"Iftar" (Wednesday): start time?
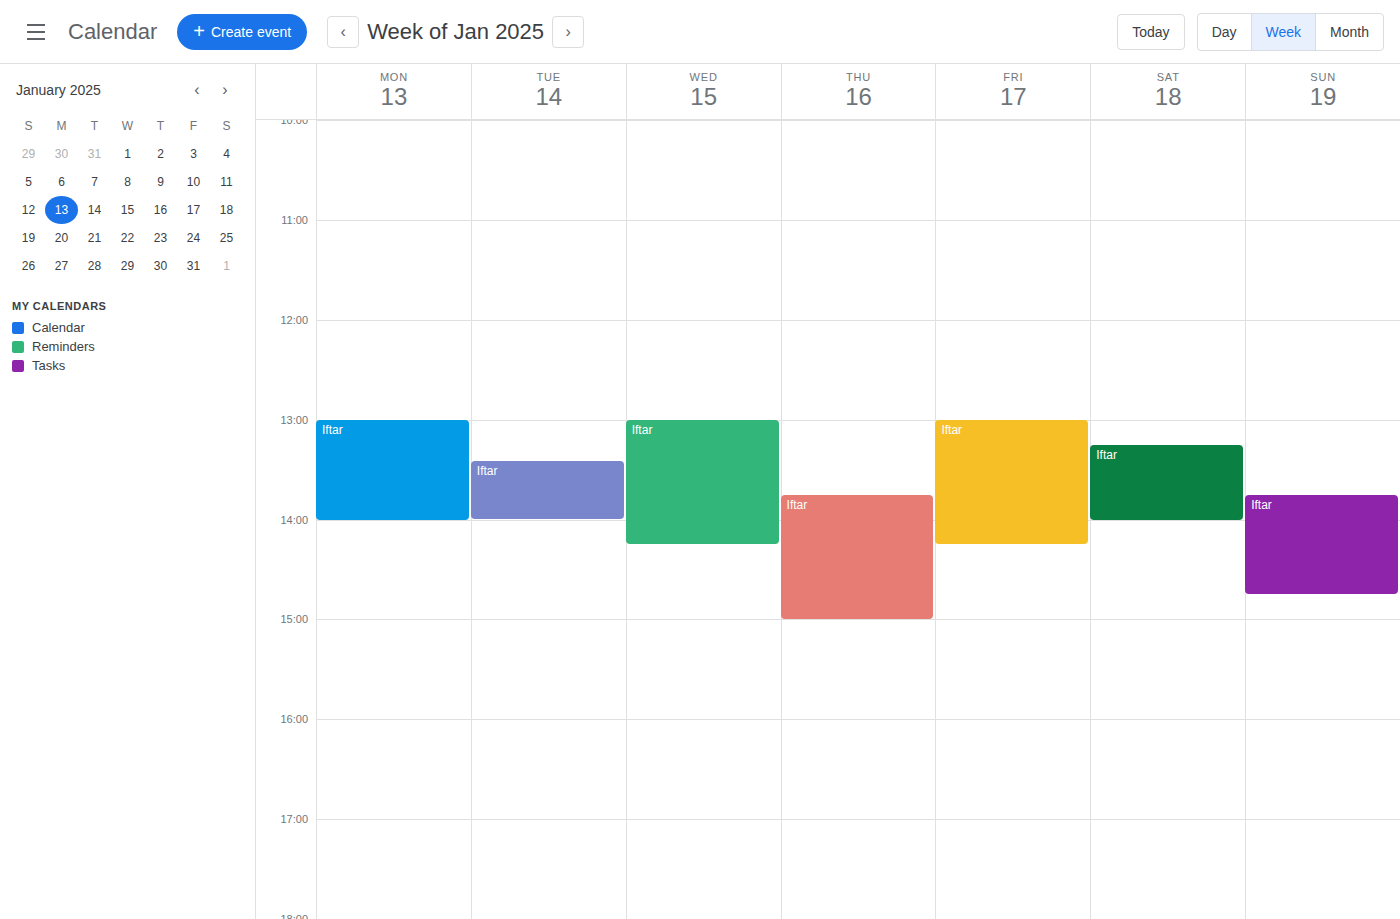
1:00 PM